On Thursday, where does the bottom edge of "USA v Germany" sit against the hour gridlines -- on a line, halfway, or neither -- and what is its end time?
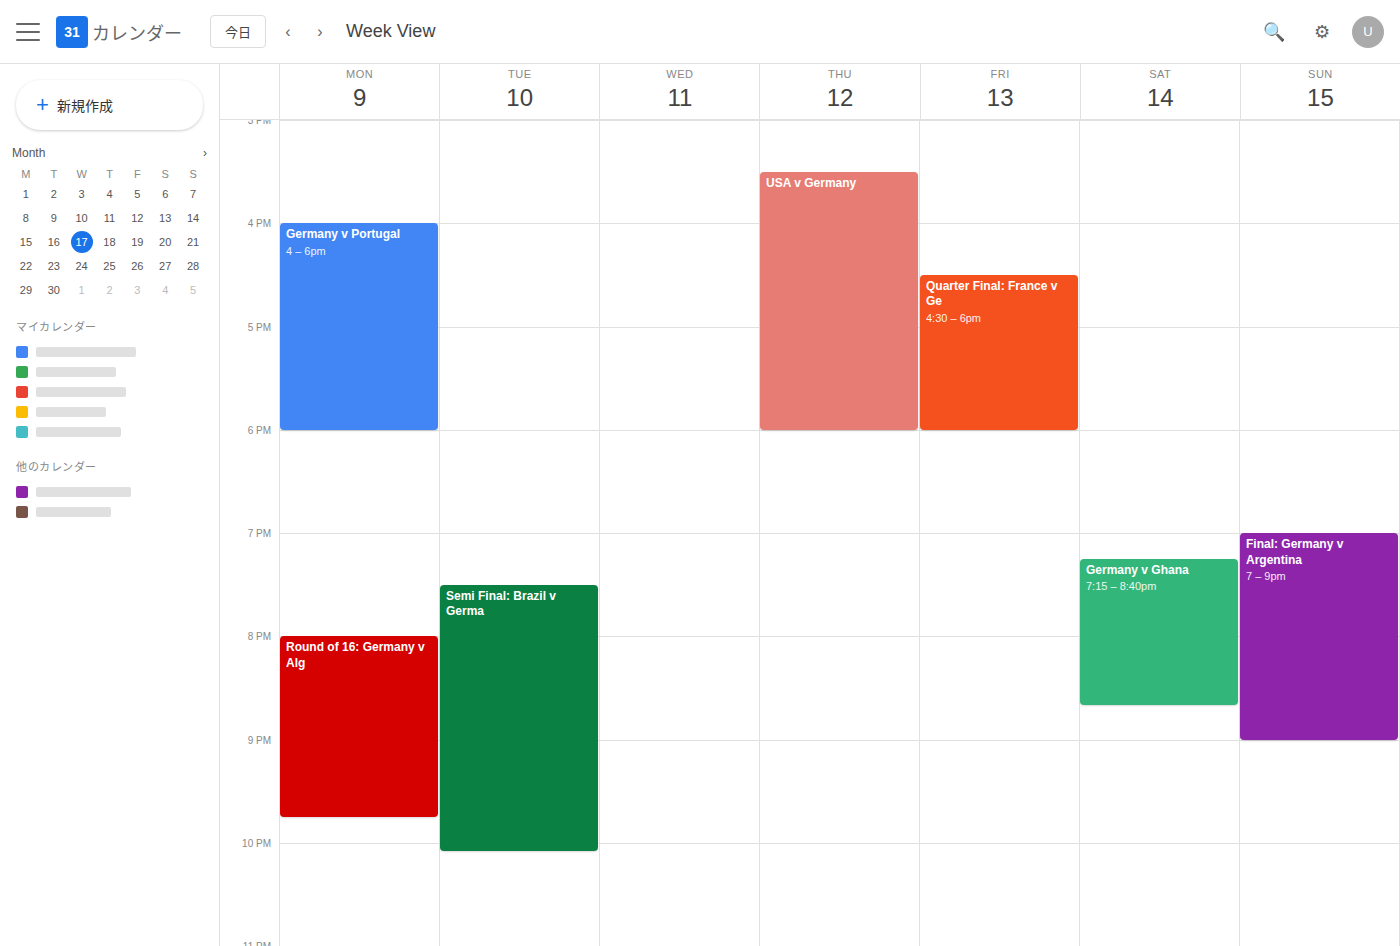
6:00 PM -- exactly on the 6 PM line.